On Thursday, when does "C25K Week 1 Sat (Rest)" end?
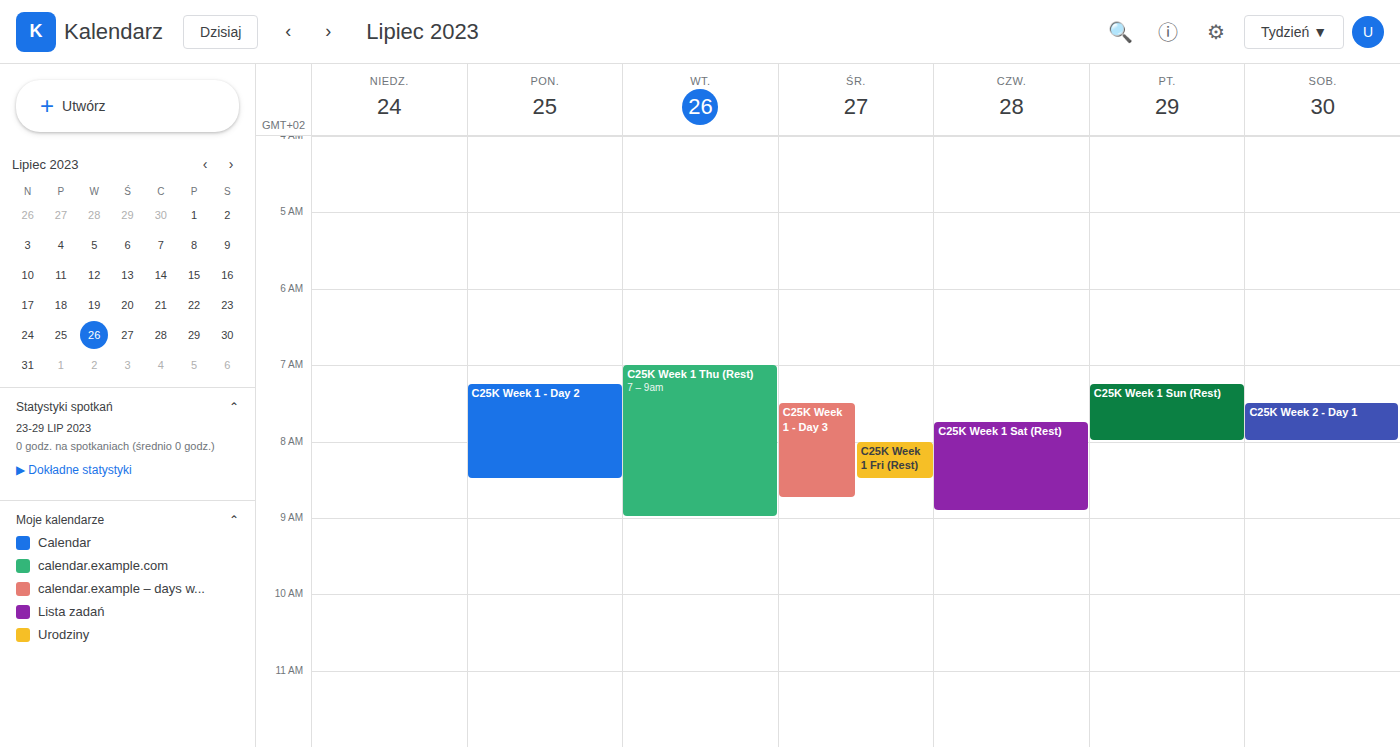
8:55 AM